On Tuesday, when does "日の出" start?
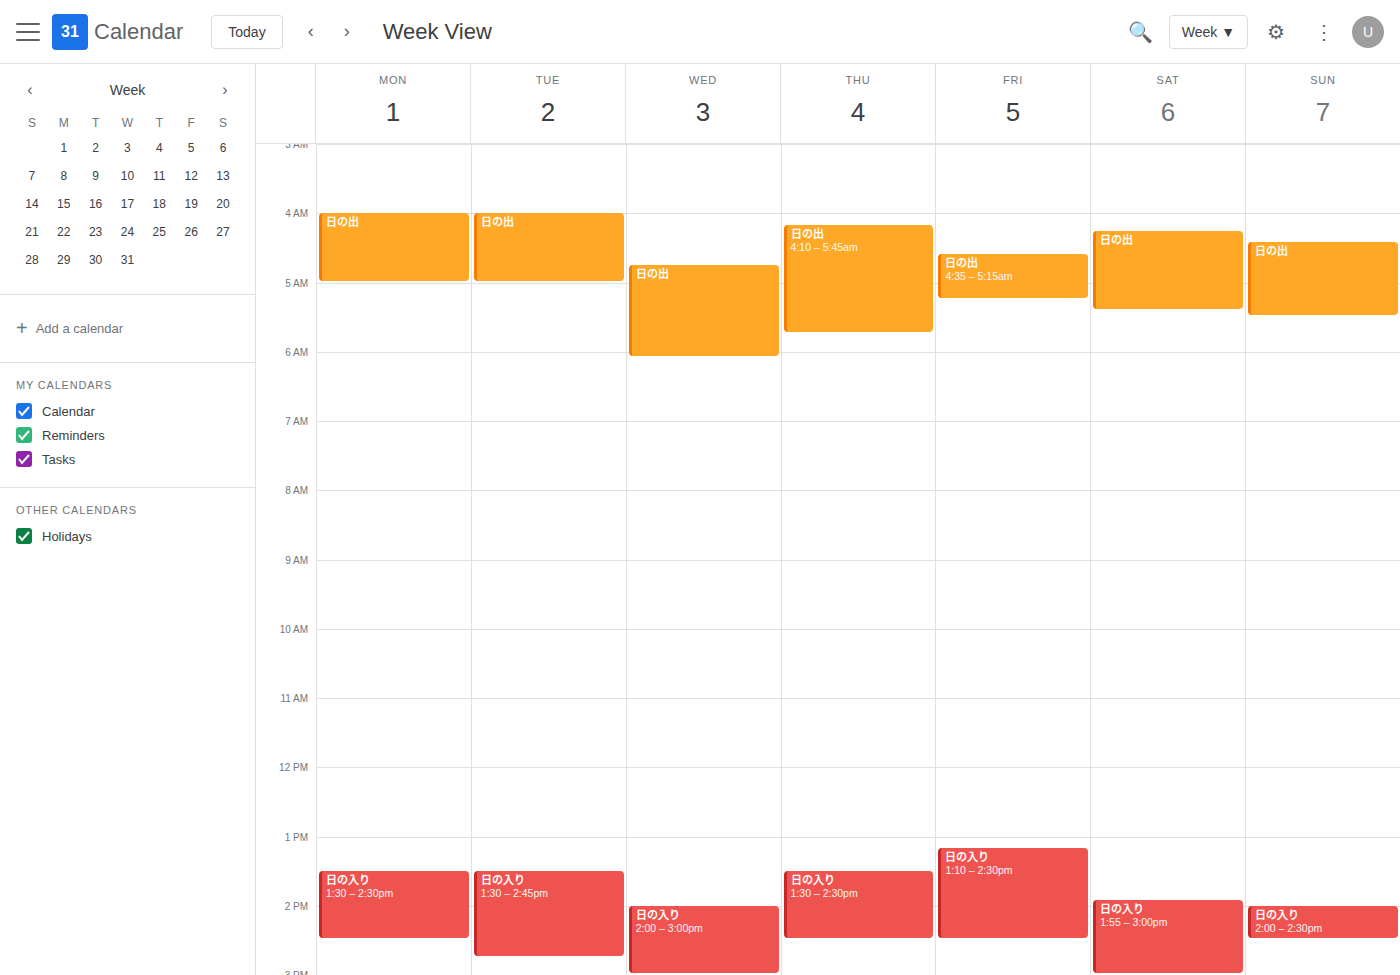
4:00 AM